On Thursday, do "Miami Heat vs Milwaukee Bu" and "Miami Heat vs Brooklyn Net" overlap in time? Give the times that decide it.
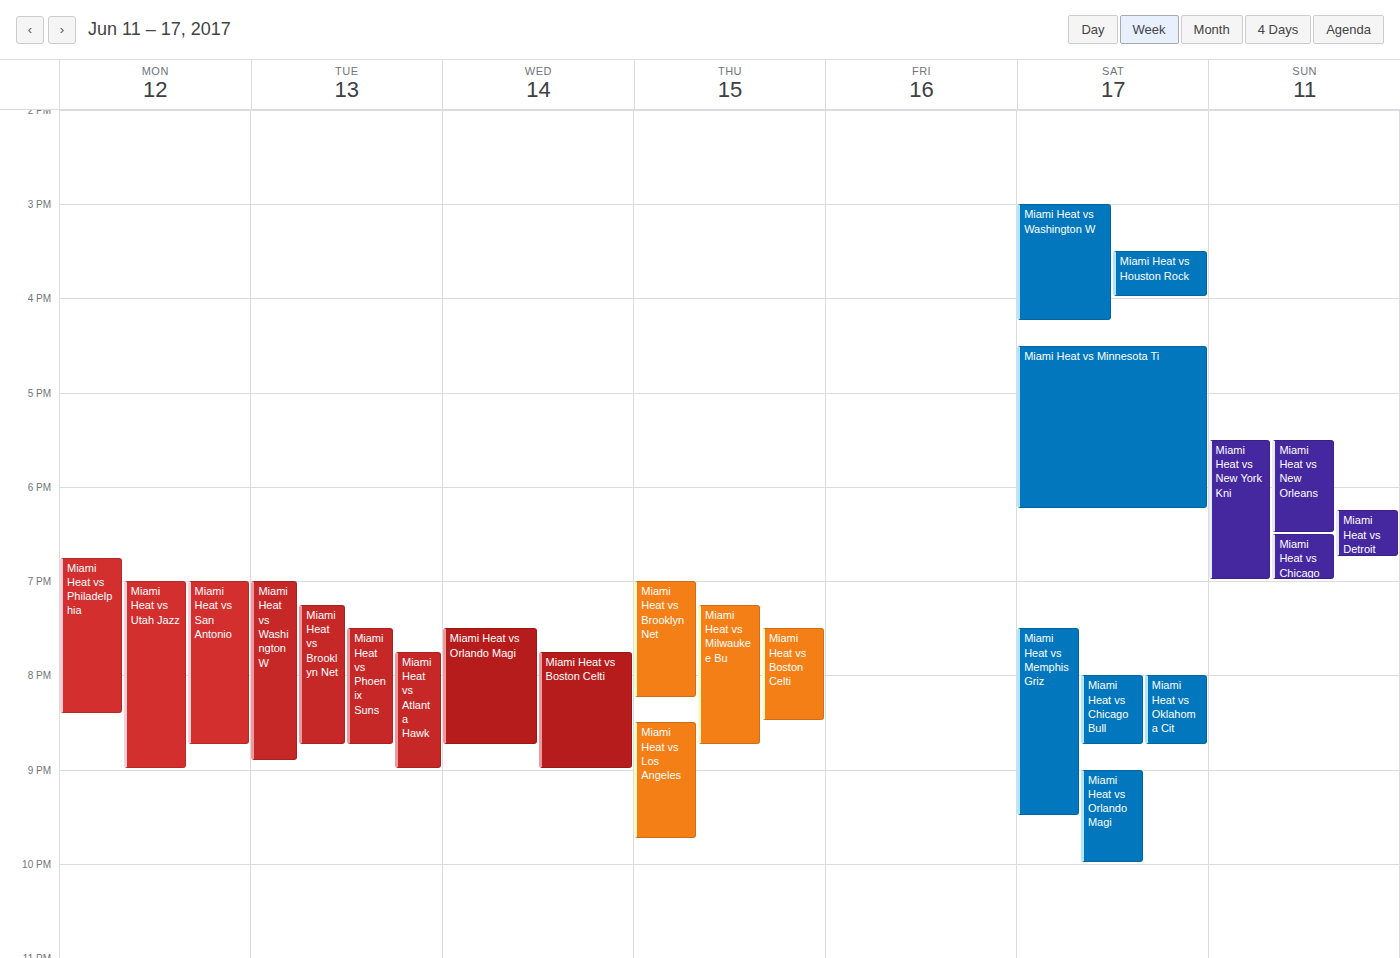
"Miami Heat vs Milwaukee Bu" starts at 19:15, before "Miami Heat vs Brooklyn Net" ends at 20:15 -- they overlap.